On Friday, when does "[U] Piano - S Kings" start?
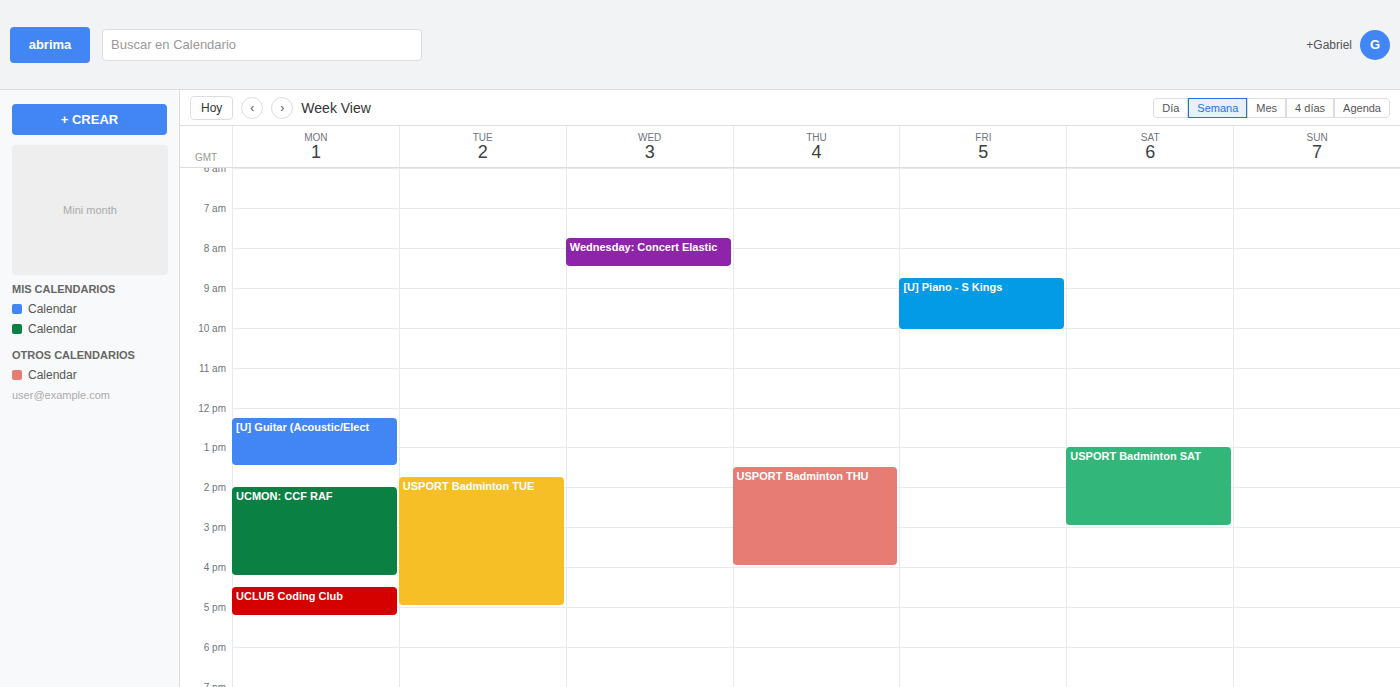
08:45